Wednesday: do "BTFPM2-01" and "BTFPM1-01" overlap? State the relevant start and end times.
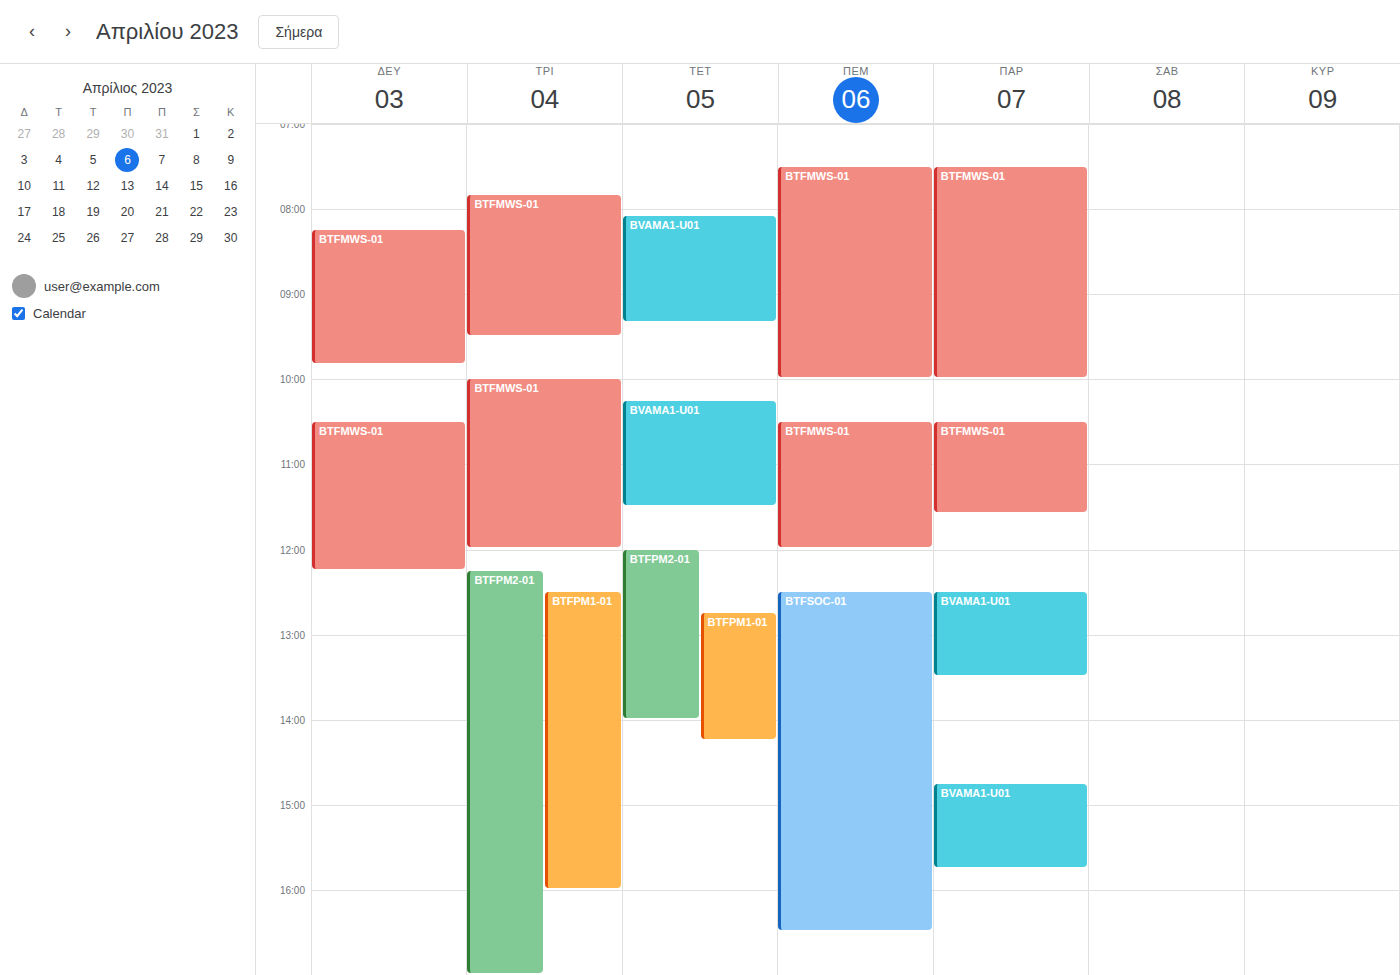
"BTFPM1-01" starts at 12:45, before "BTFPM2-01" ends at 14:00 -- they overlap.